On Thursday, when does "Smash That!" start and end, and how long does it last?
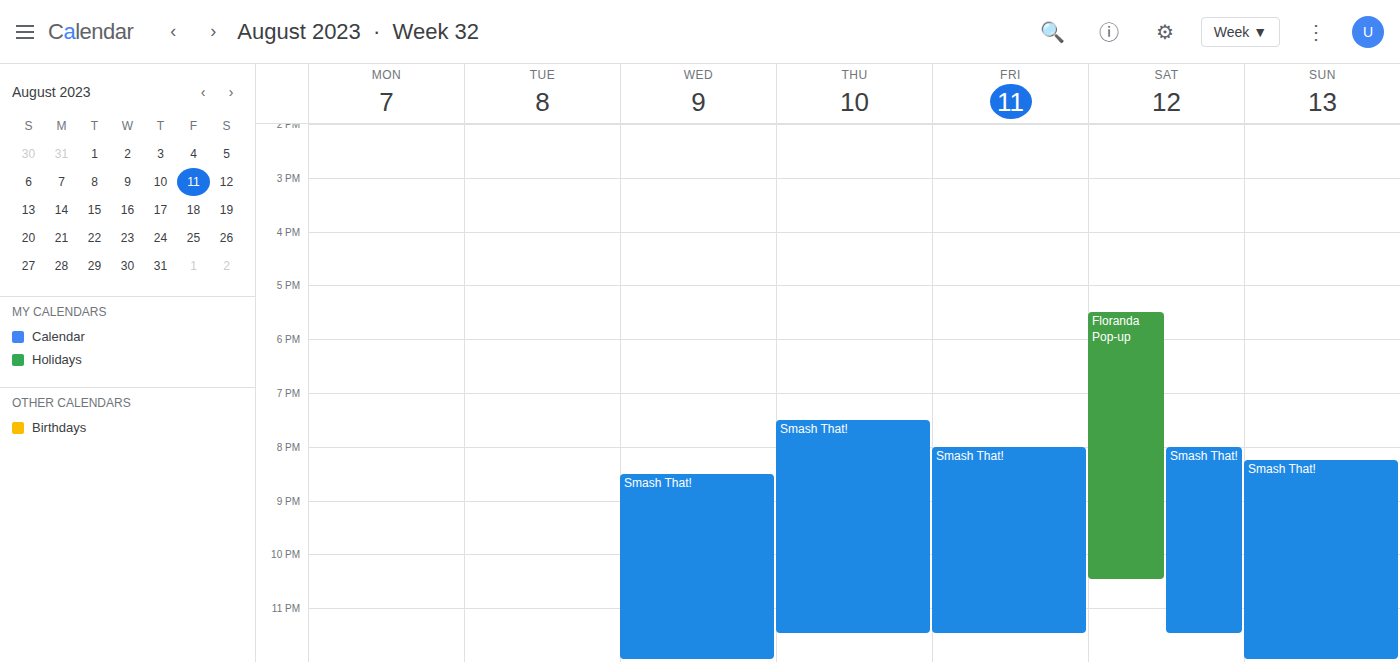
7:30 PM to 11:30 PM, 4 hours